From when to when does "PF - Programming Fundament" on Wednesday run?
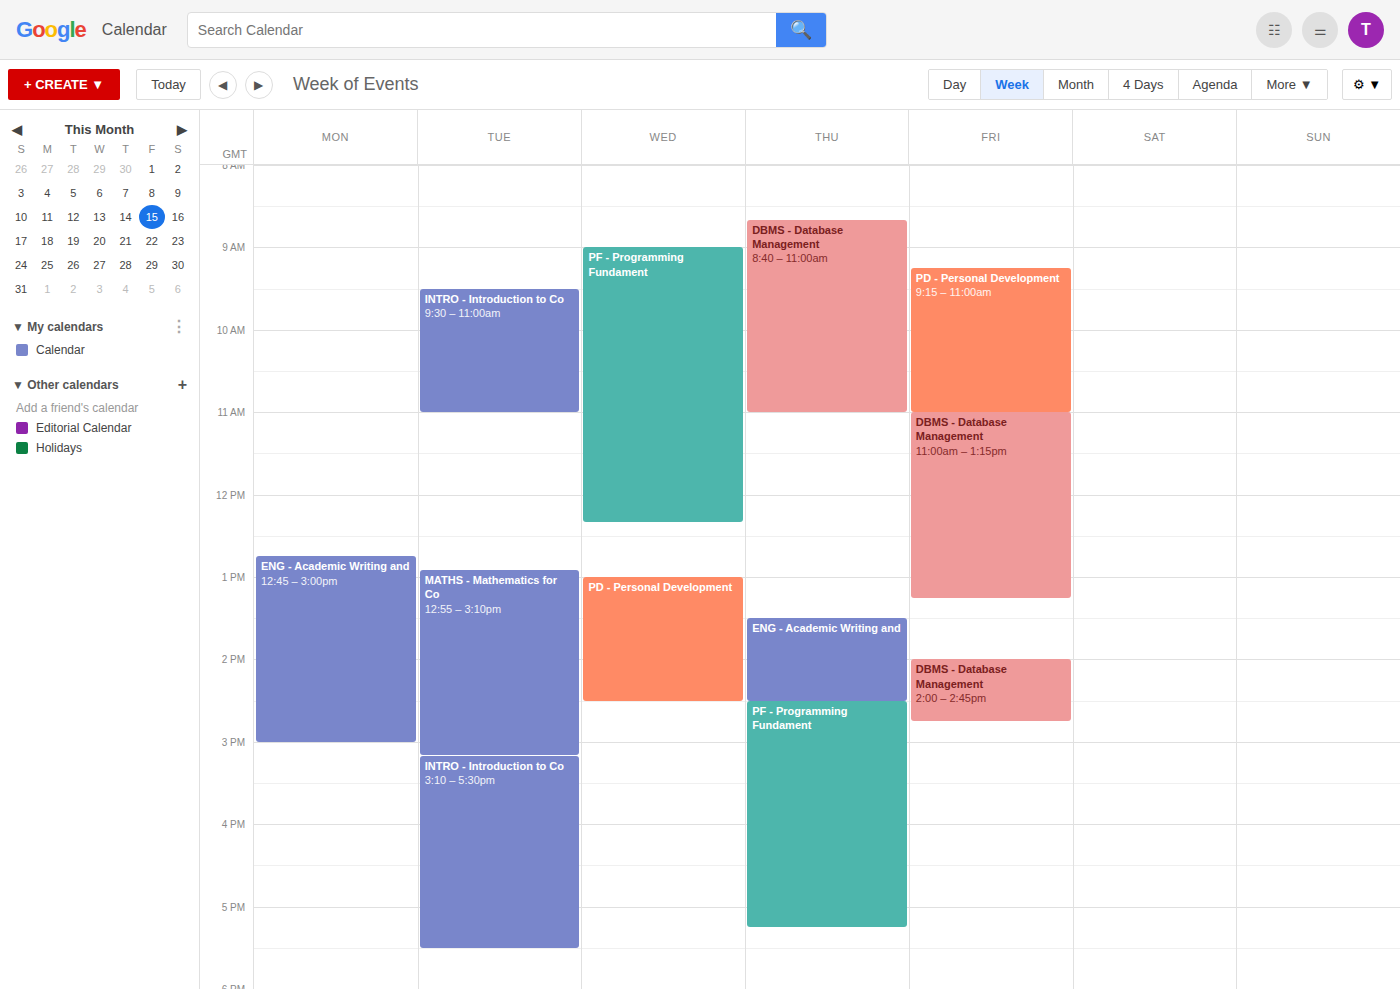
9:00 AM to 12:20 PM